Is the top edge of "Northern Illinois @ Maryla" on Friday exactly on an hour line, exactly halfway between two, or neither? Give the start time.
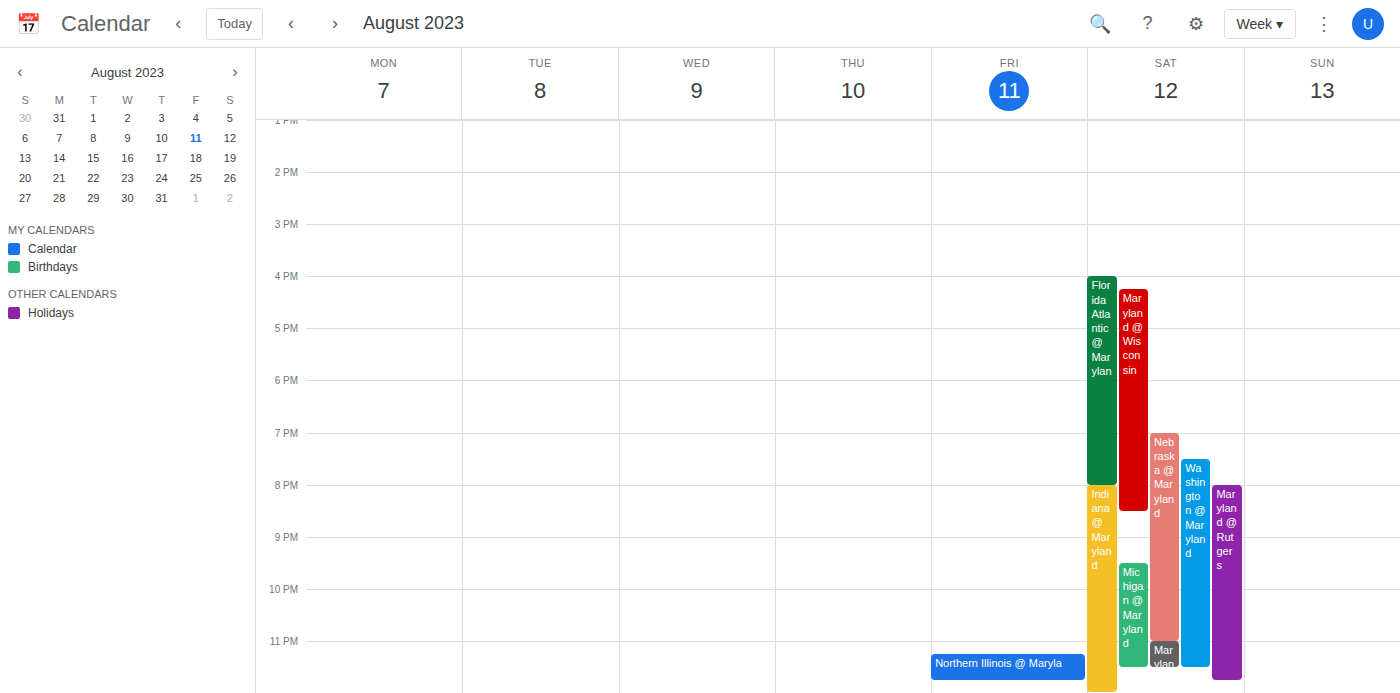
11:15 PM -- neither: a quarter of the way from the 11 PM line to the 12 AM line.